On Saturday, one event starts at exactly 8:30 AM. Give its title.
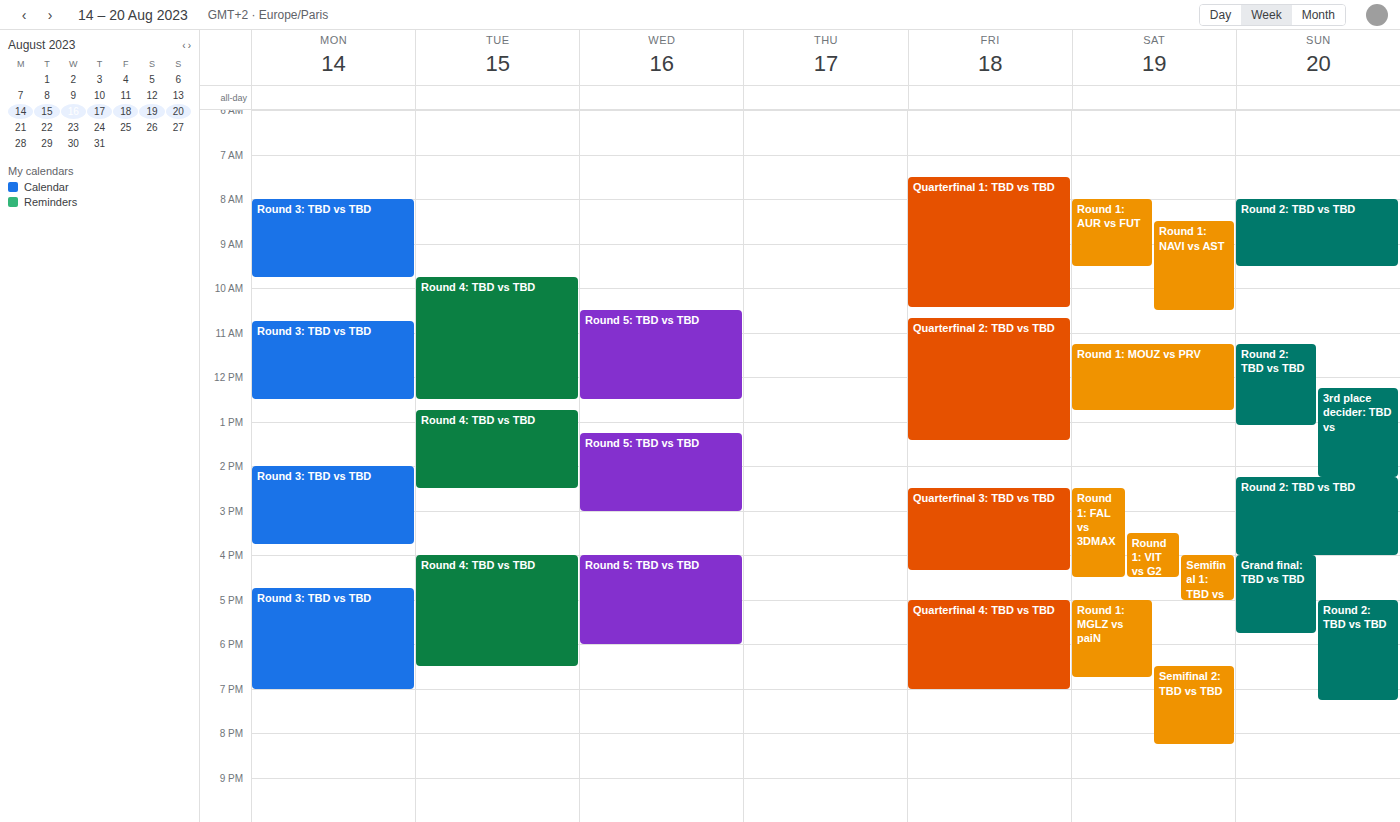
"Round 1: NAVI vs AST"